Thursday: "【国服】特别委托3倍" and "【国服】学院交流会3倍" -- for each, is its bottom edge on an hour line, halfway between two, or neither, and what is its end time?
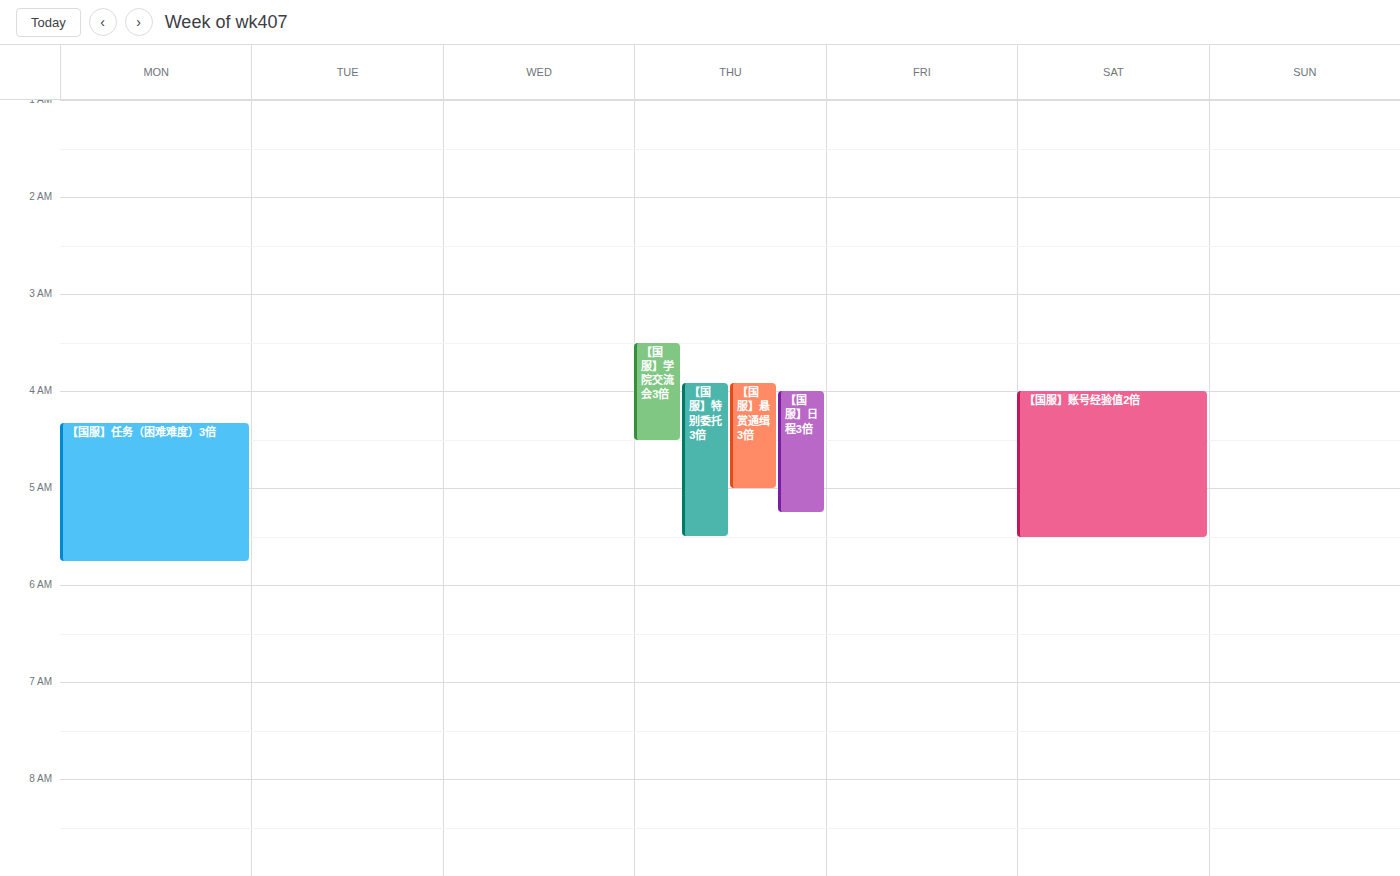
"【国服】特别委托3倍": 5:30 AM, halfway between the 5 AM and 6 AM lines. "【国服】学院交流会3倍": 4:30 AM, halfway between the 4 AM and 5 AM lines.